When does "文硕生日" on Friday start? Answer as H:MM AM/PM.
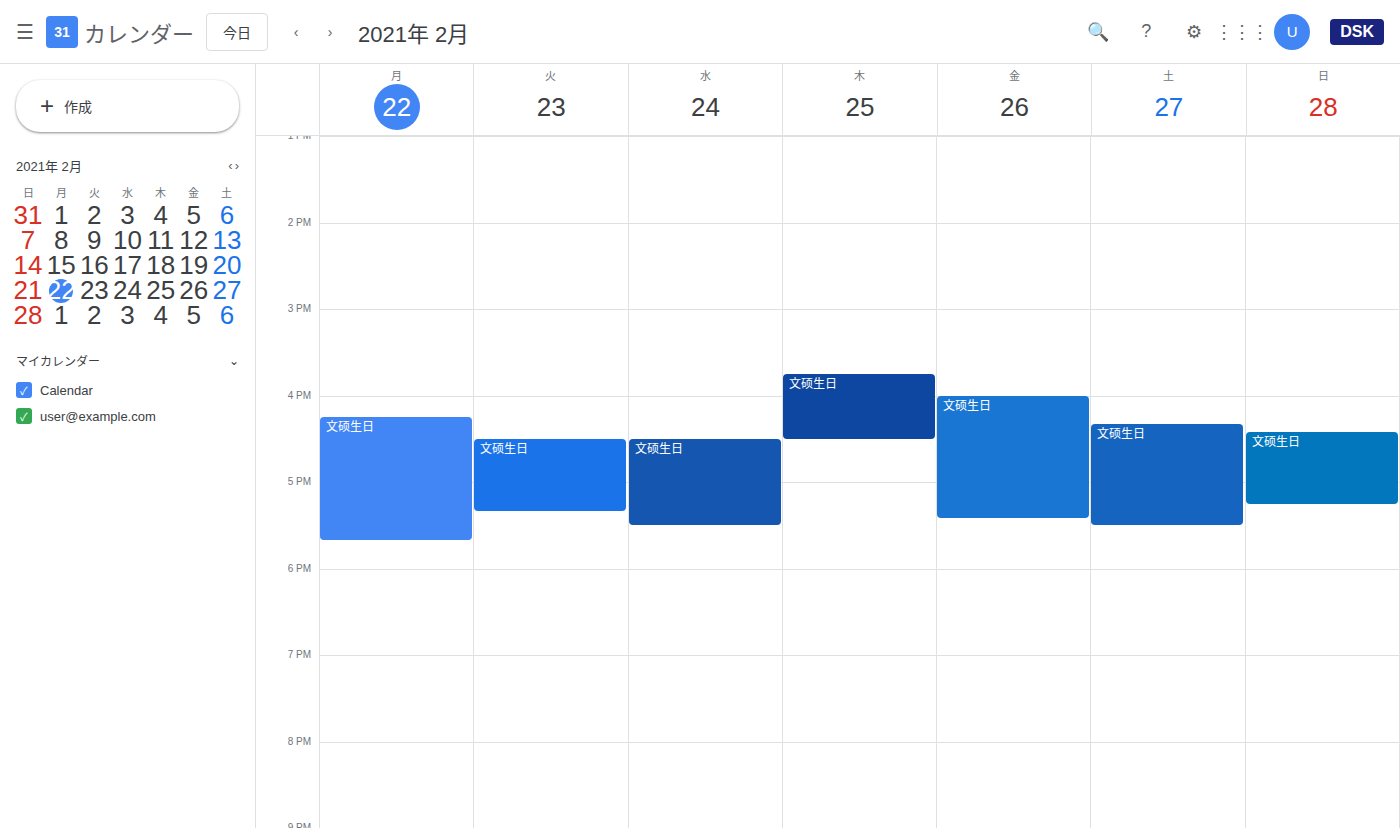
4:00 PM